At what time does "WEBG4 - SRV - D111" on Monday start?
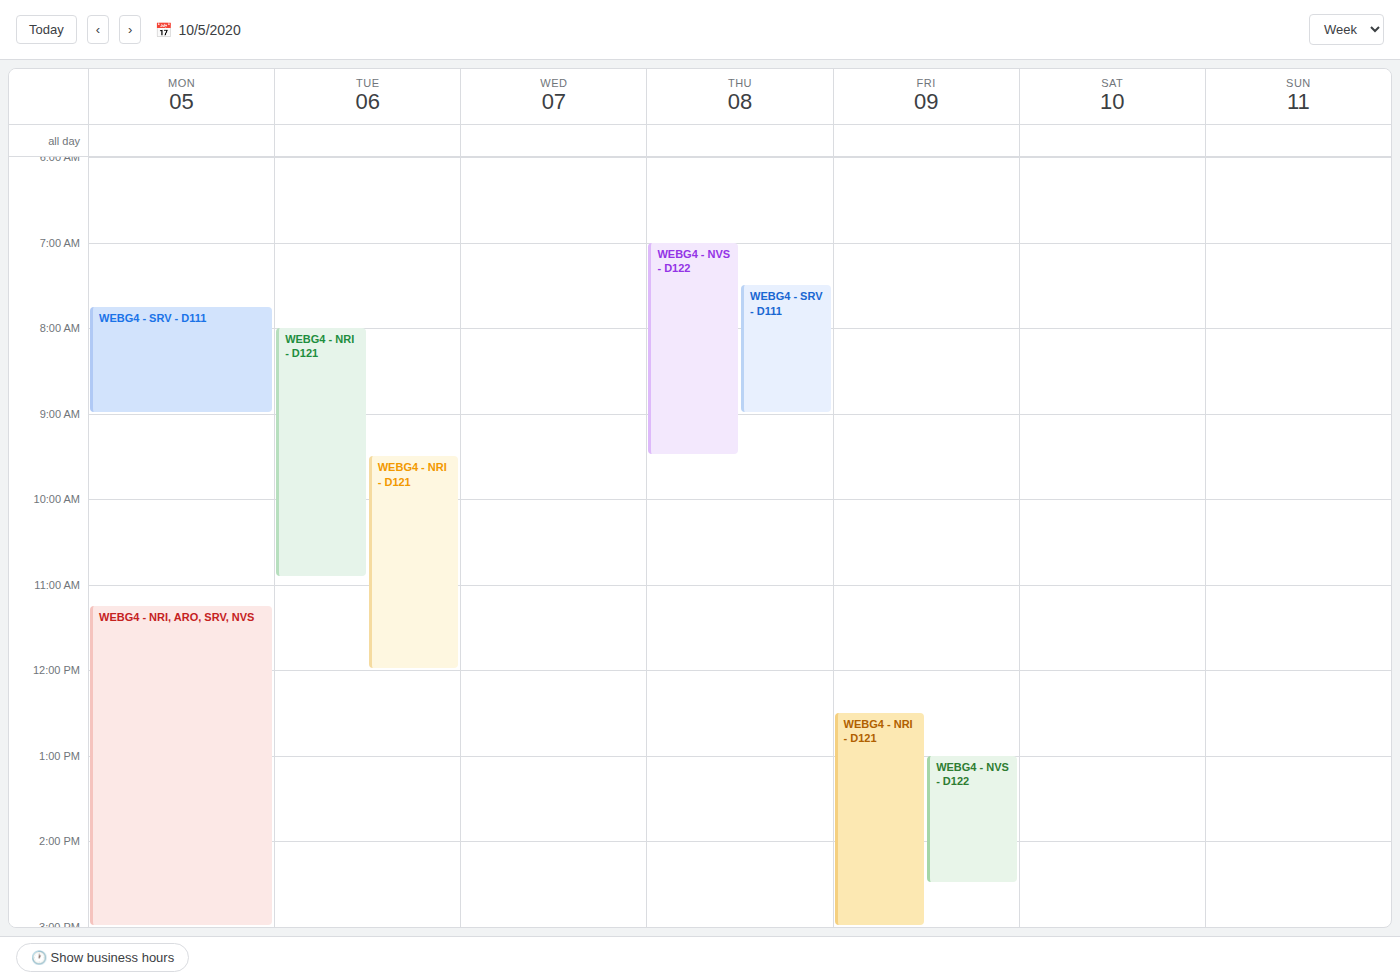
7:45 AM